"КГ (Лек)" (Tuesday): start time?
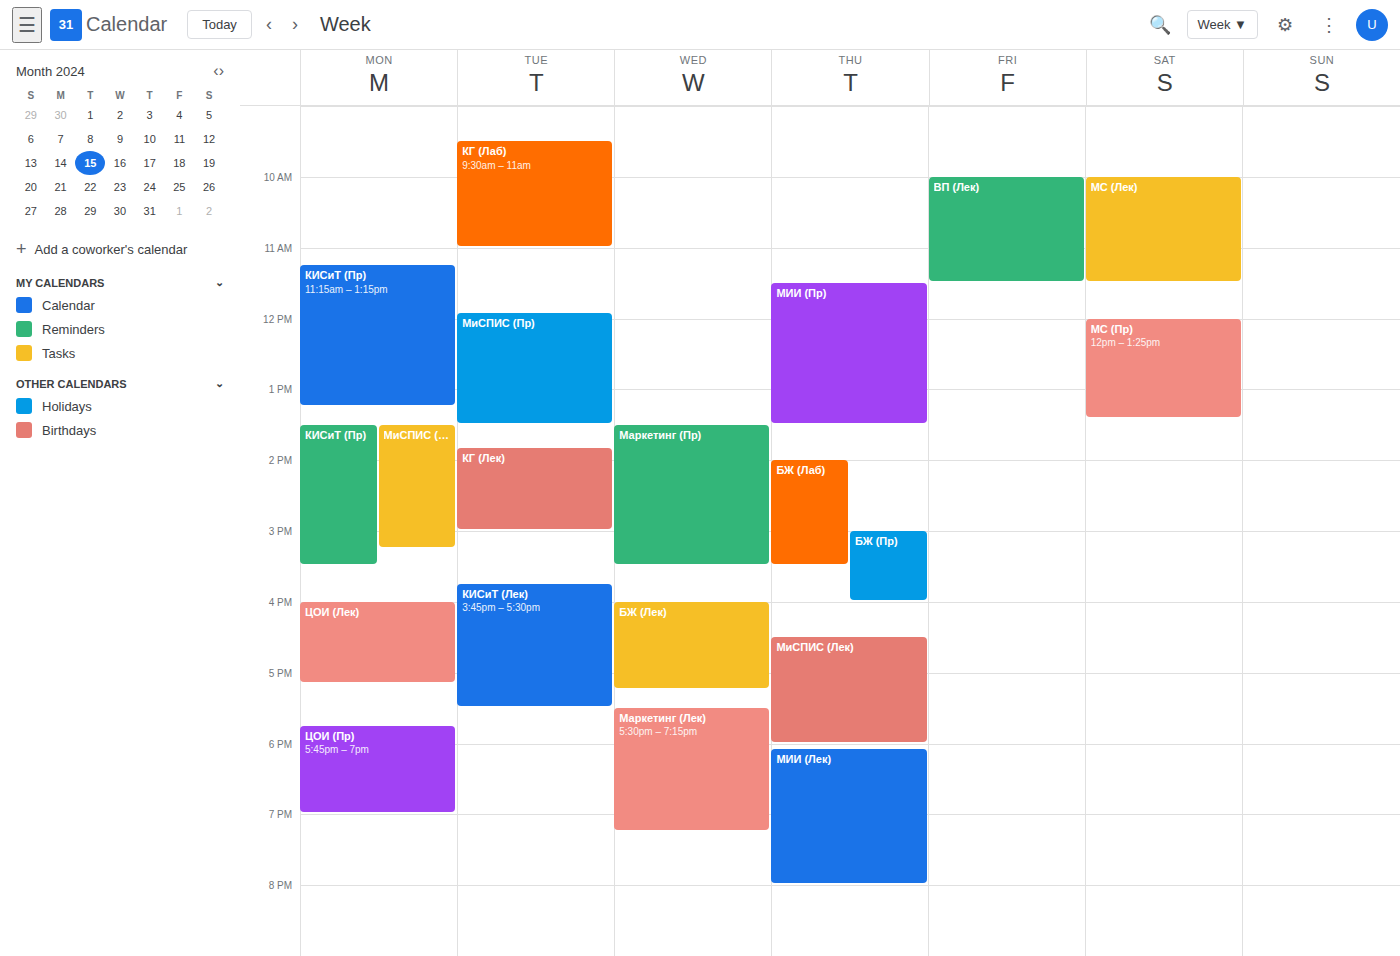
1:50 PM